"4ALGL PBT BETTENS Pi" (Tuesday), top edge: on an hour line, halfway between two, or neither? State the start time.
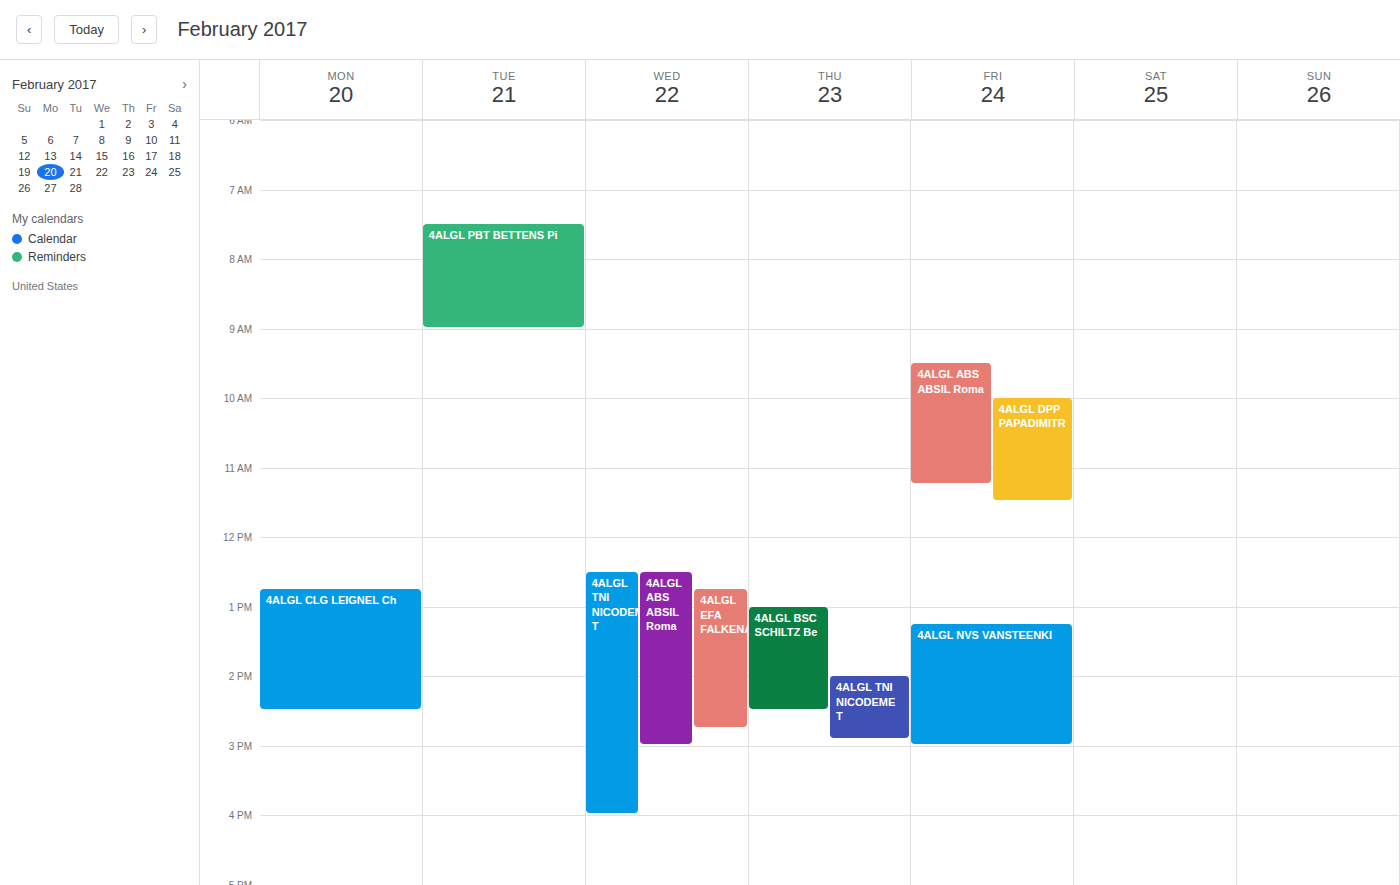
7:30 AM -- halfway between the 7 AM and 8 AM lines.